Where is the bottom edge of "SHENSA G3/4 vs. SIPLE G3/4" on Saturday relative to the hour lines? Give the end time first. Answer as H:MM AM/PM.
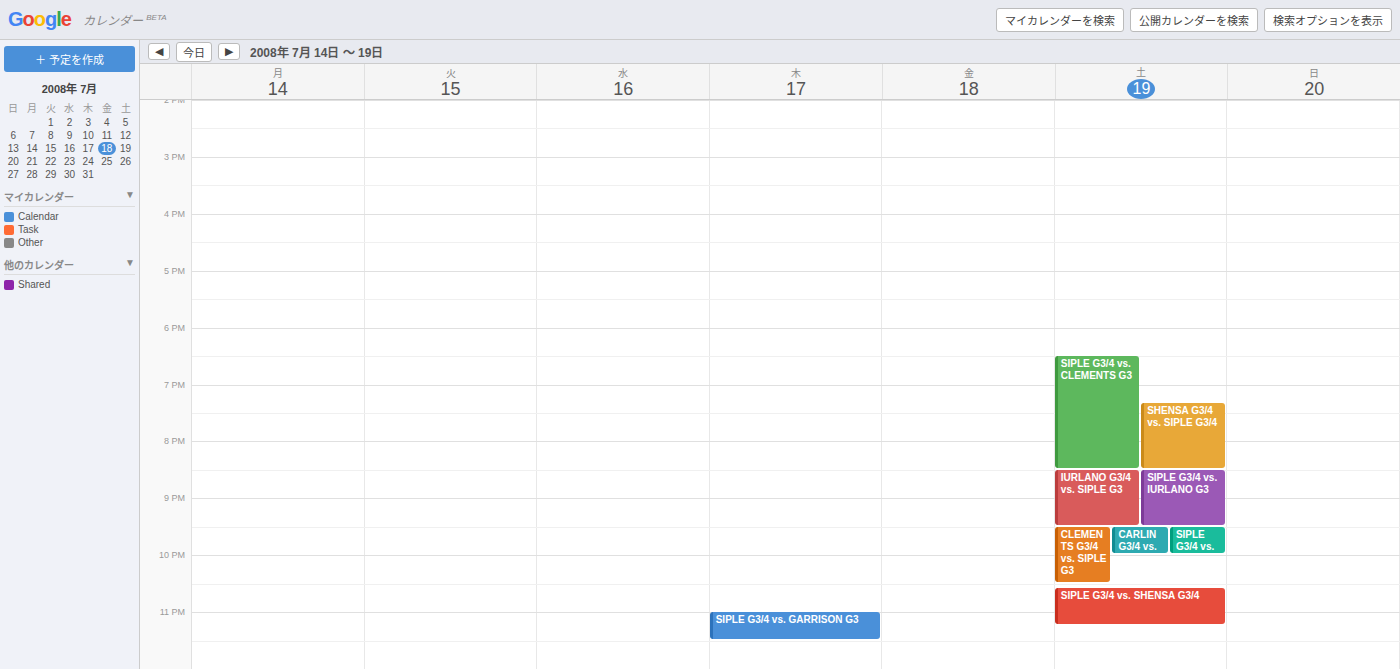
8:30 PM -- halfway between the 8 PM and 9 PM lines.